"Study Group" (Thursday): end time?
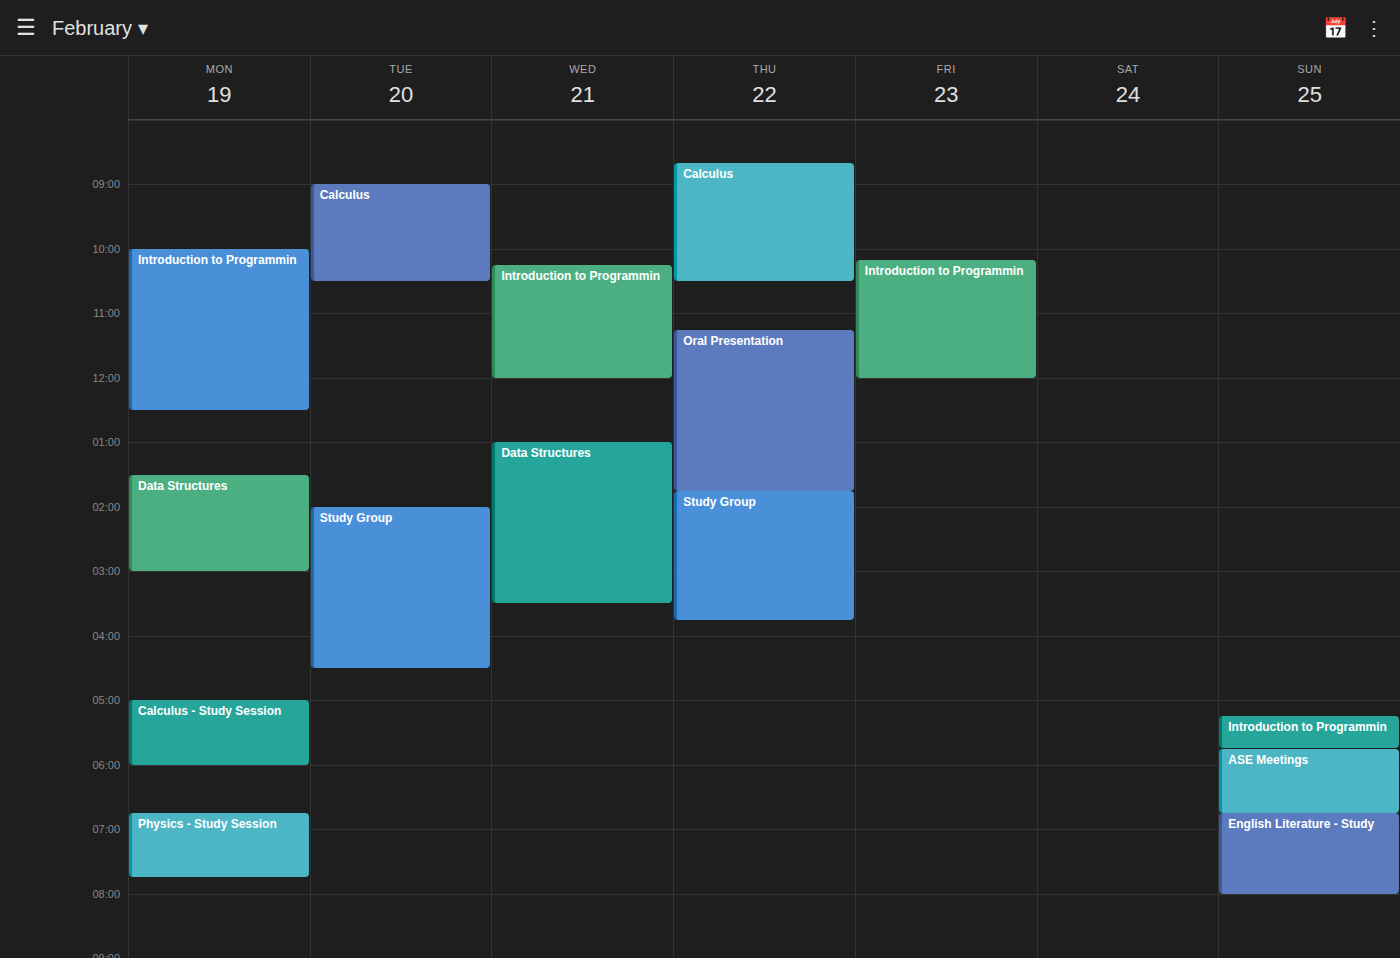
3:45 PM